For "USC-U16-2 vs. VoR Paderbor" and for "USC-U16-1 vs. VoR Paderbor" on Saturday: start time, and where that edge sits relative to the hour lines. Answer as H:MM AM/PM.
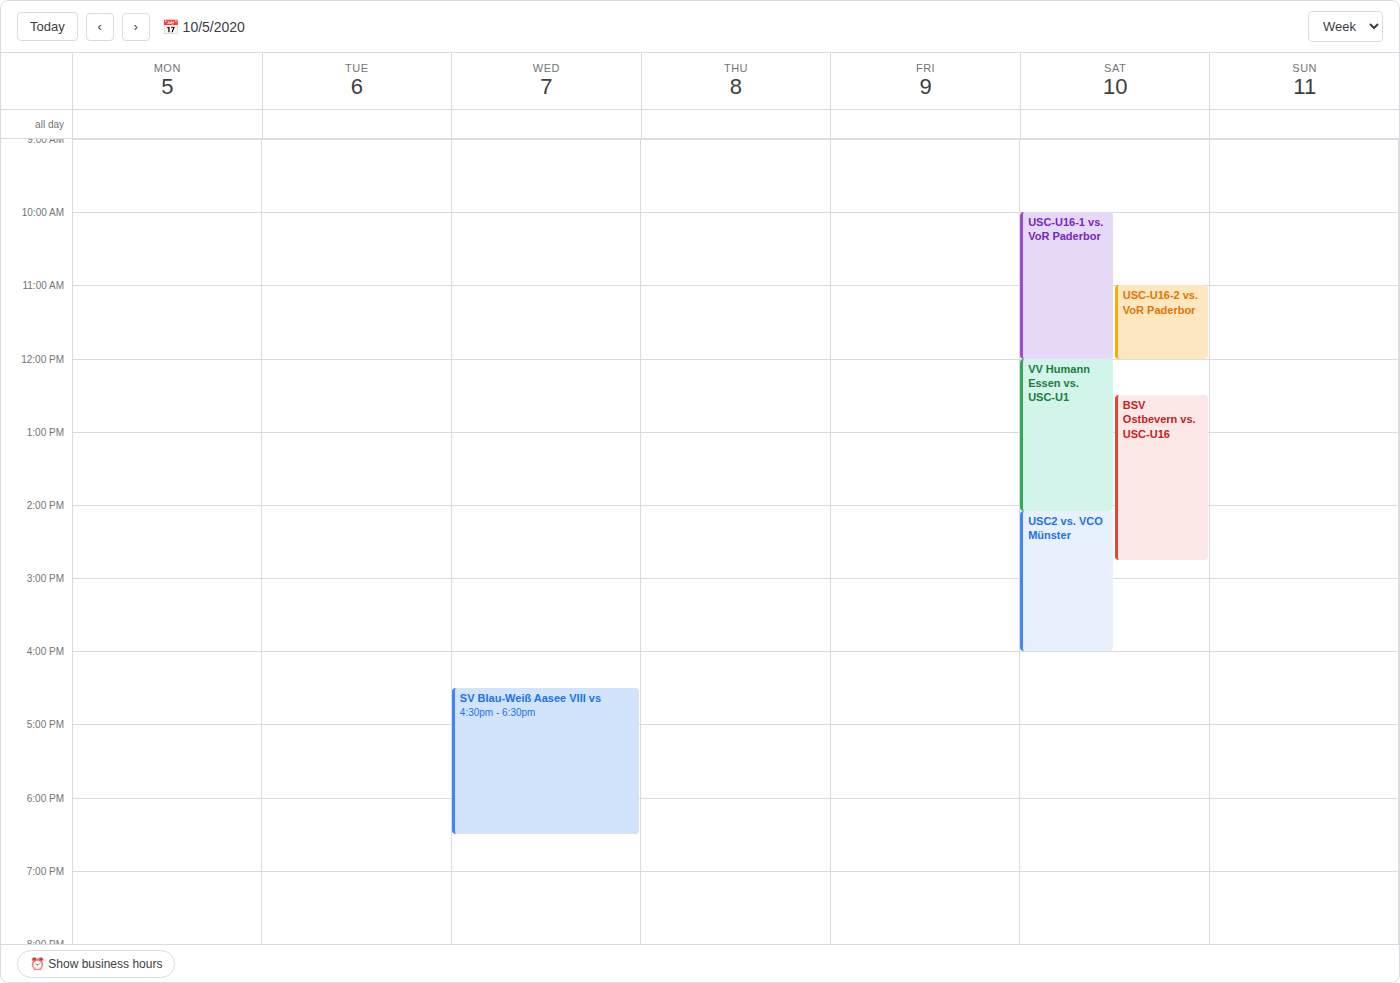
"USC-U16-2 vs. VoR Paderbor": 11:00 AM, exactly on the 11 AM line. "USC-U16-1 vs. VoR Paderbor": 10:00 AM, exactly on the 10 AM line.